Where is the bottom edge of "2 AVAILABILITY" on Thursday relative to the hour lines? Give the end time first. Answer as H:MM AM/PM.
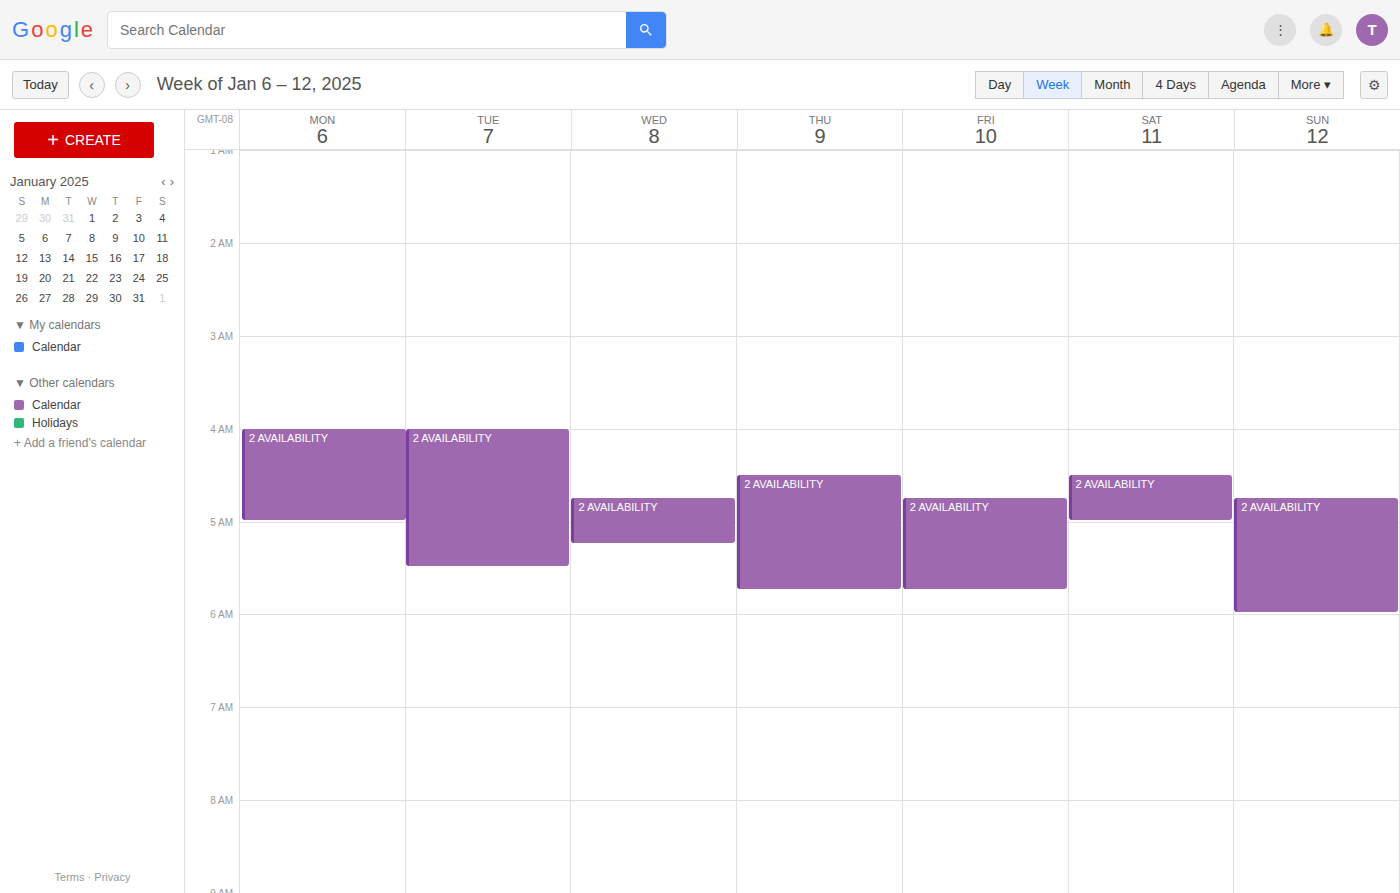
5:45 AM -- neither: three quarters of the way from the 5 AM line to the 6 AM line.